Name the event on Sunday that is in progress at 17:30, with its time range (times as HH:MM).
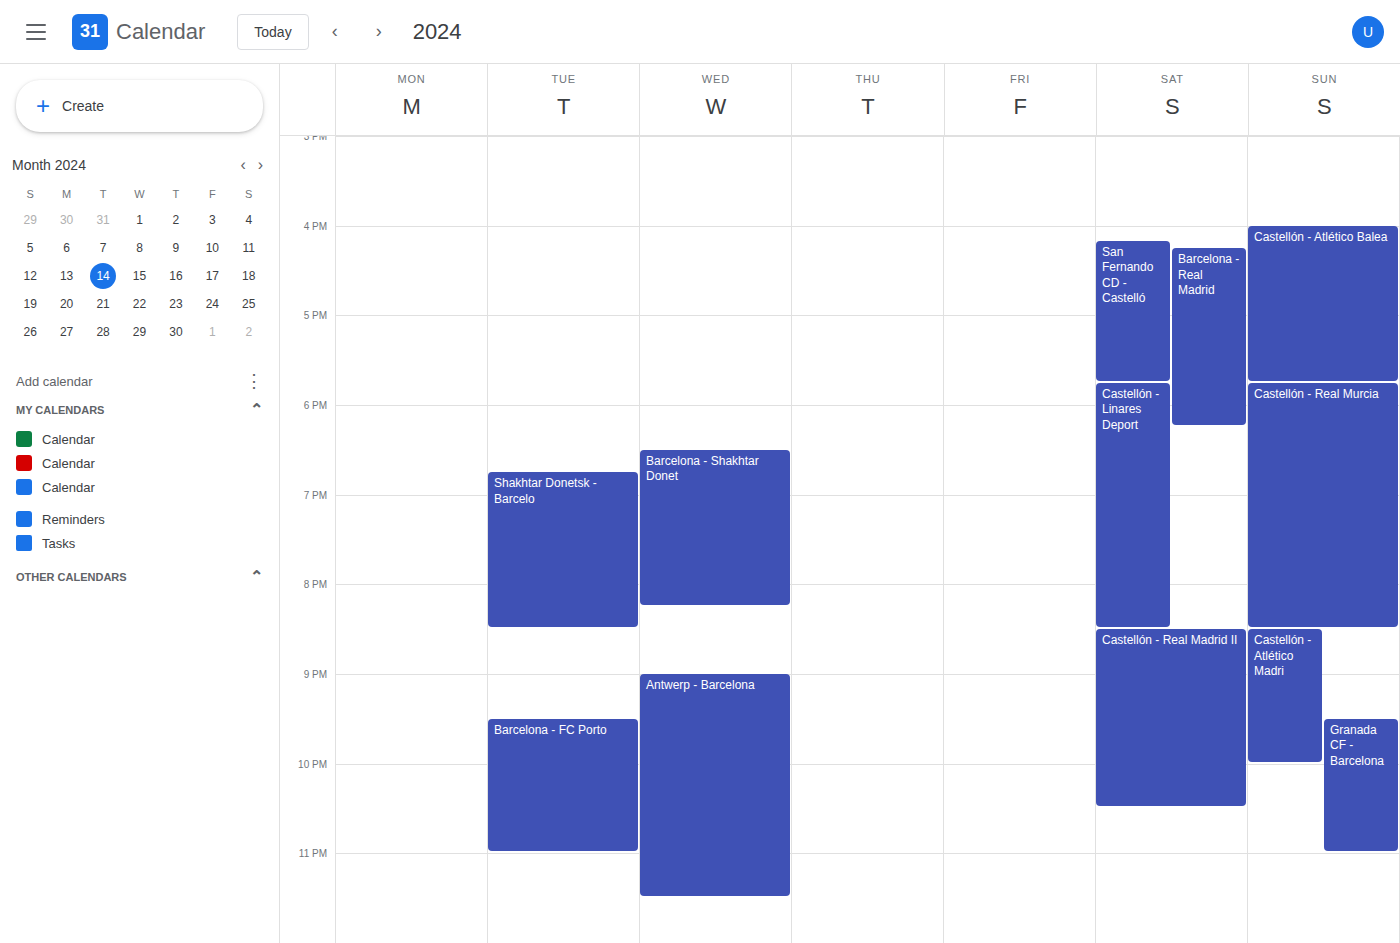
"Castellón - Atlético Balea", 16:00 to 17:45